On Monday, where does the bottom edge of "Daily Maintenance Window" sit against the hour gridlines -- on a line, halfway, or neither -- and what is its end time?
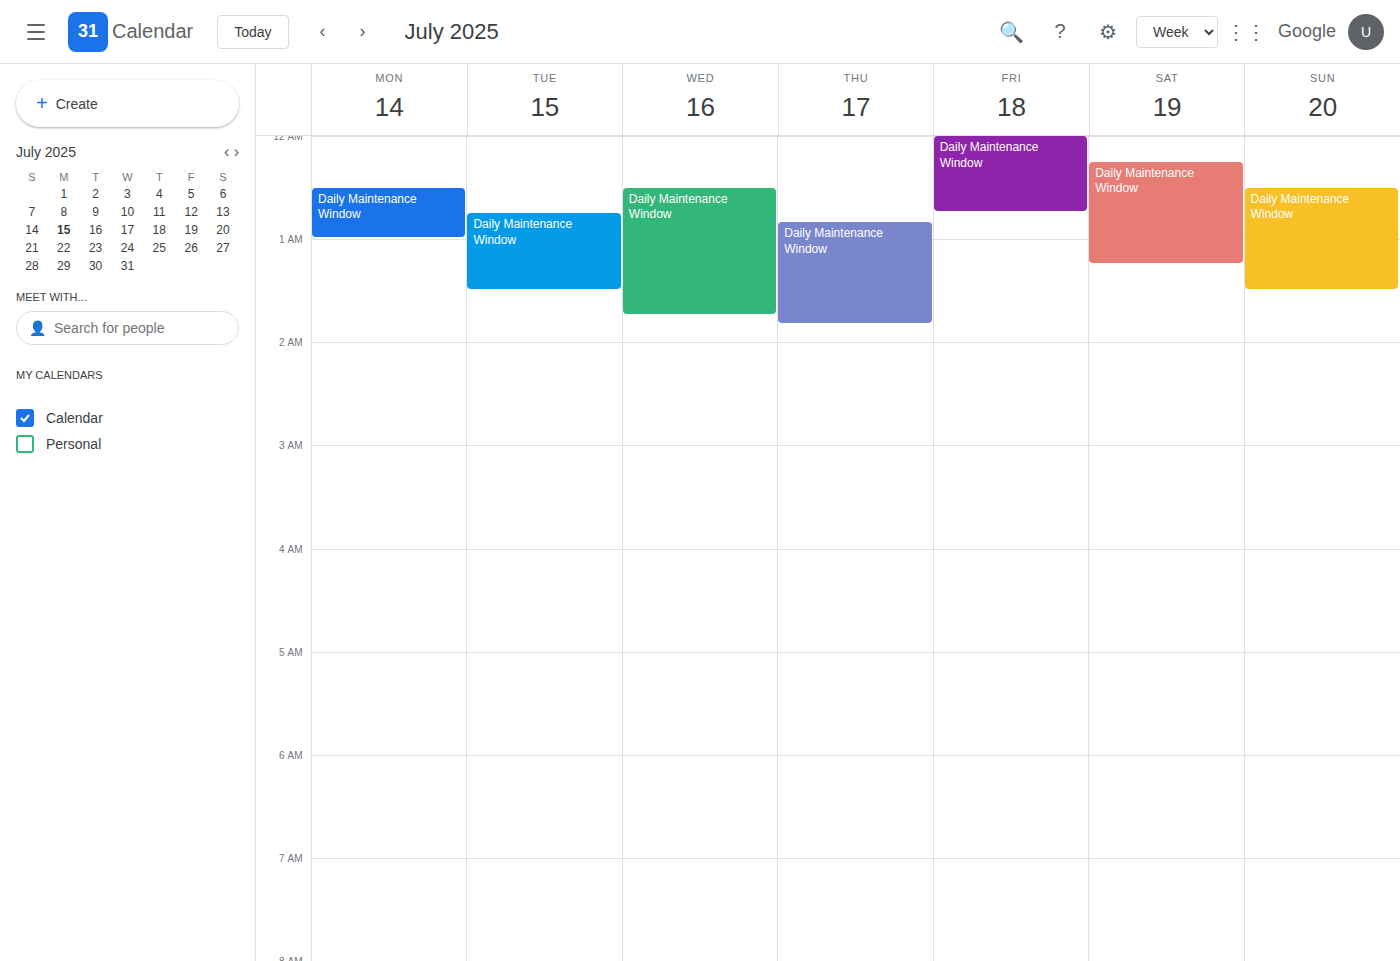
01:00 -- exactly on the 01:00 line.